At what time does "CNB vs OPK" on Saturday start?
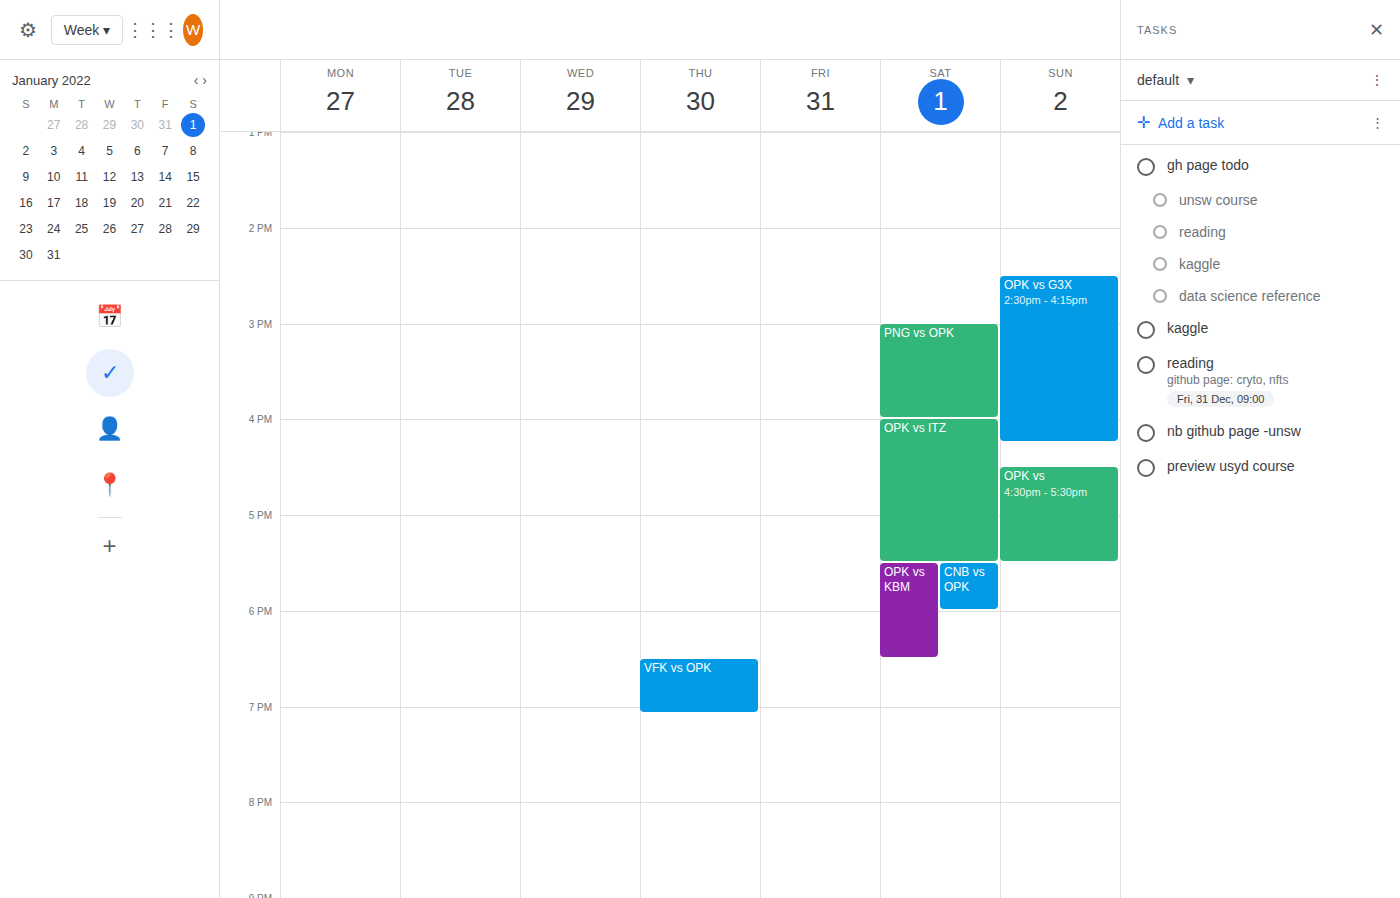
5:30 PM